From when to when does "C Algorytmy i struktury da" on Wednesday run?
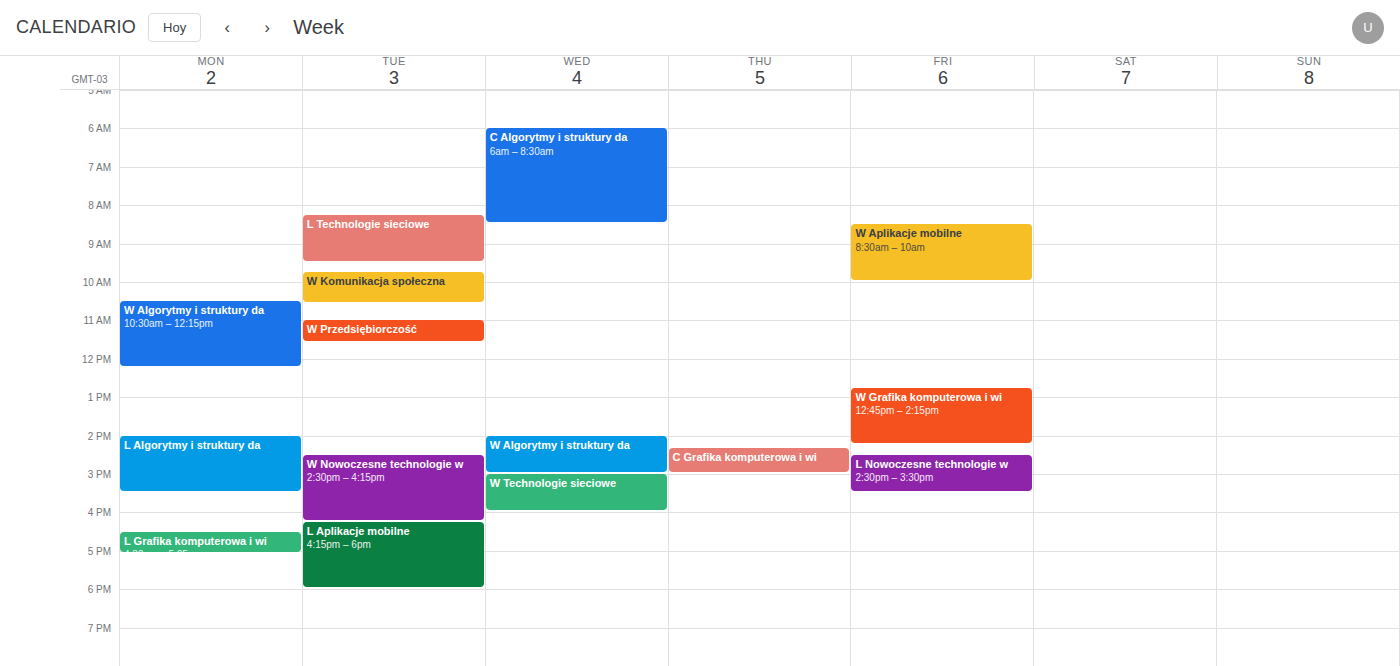
6:00 AM to 8:30 AM